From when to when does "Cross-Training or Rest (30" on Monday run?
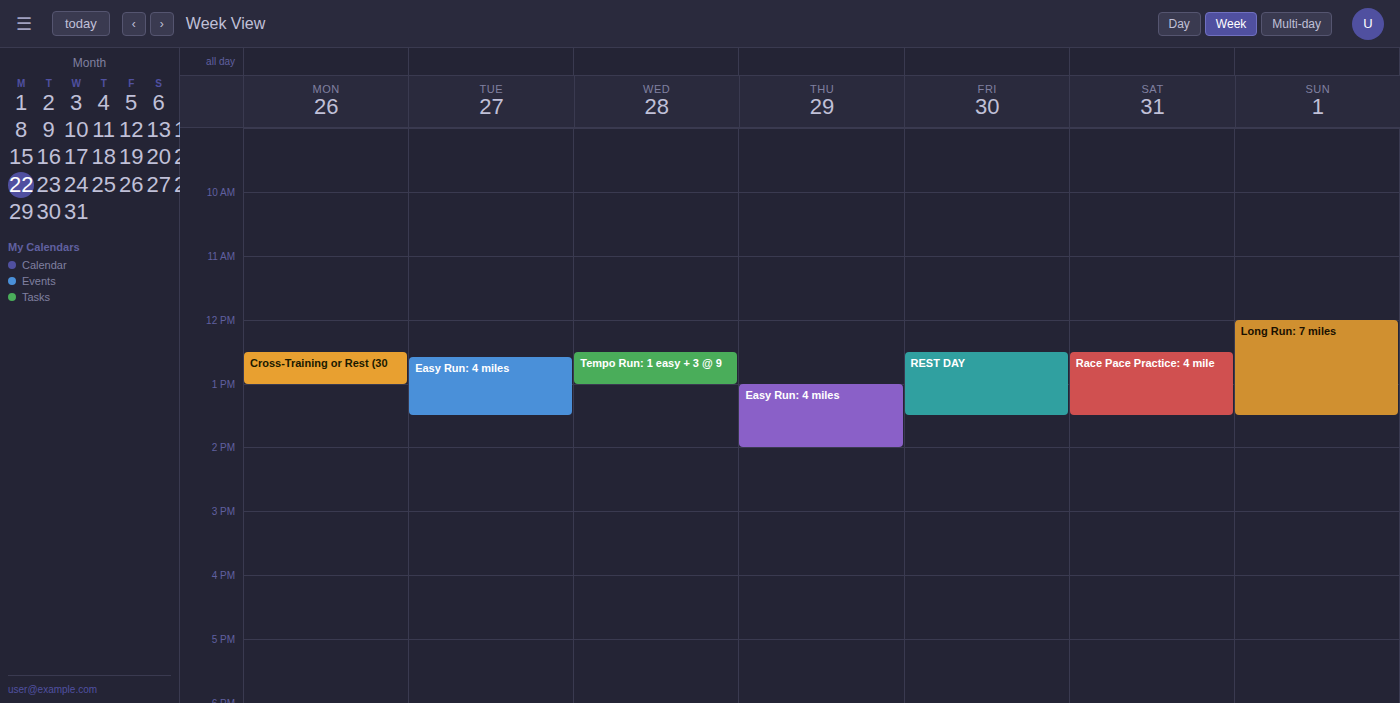
12:30 PM to 1:00 PM